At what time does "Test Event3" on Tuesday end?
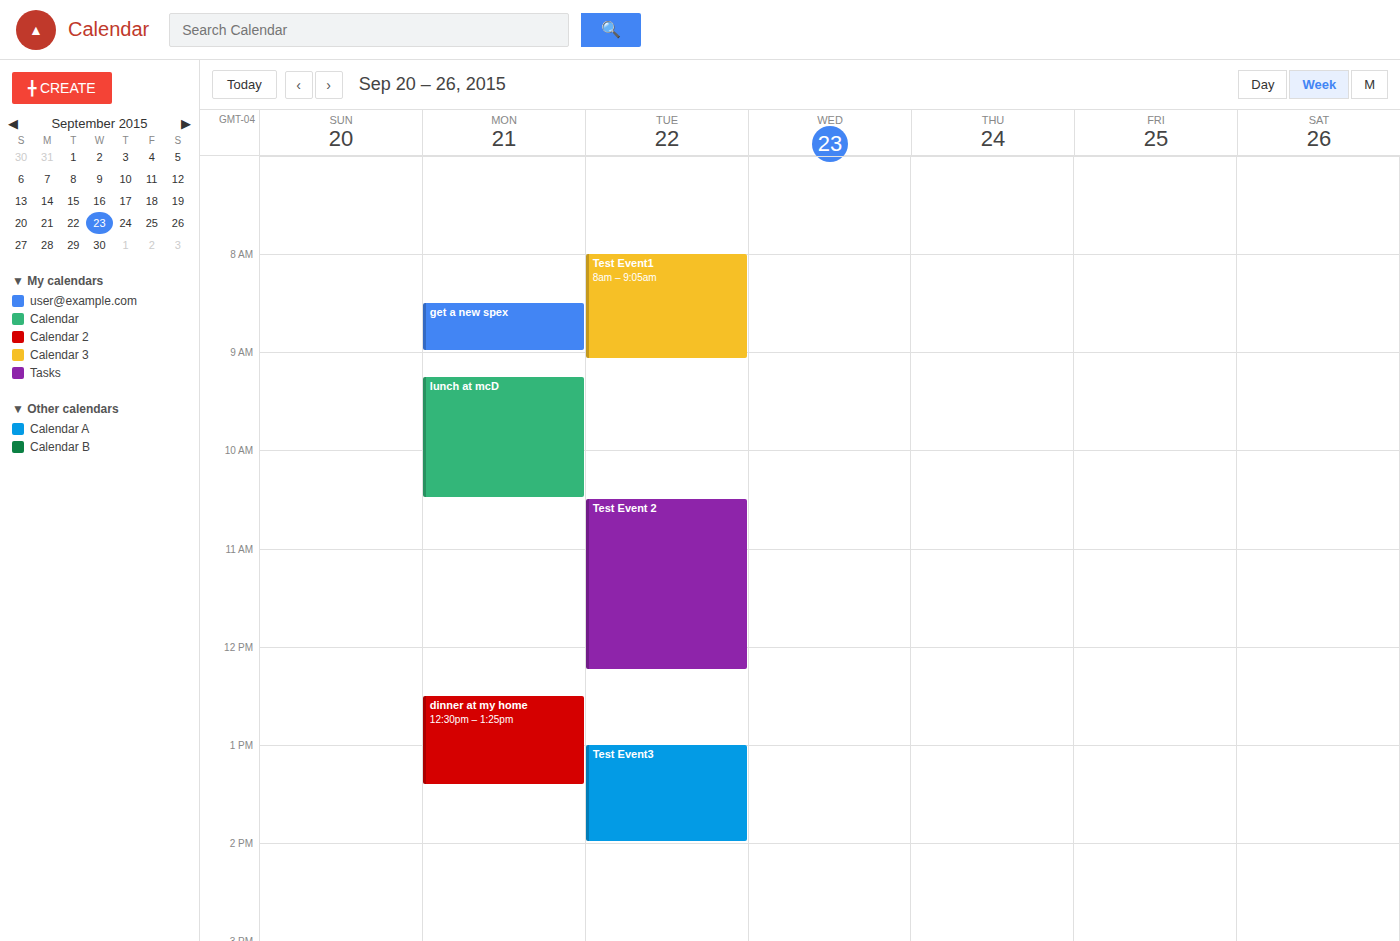
2:00 PM